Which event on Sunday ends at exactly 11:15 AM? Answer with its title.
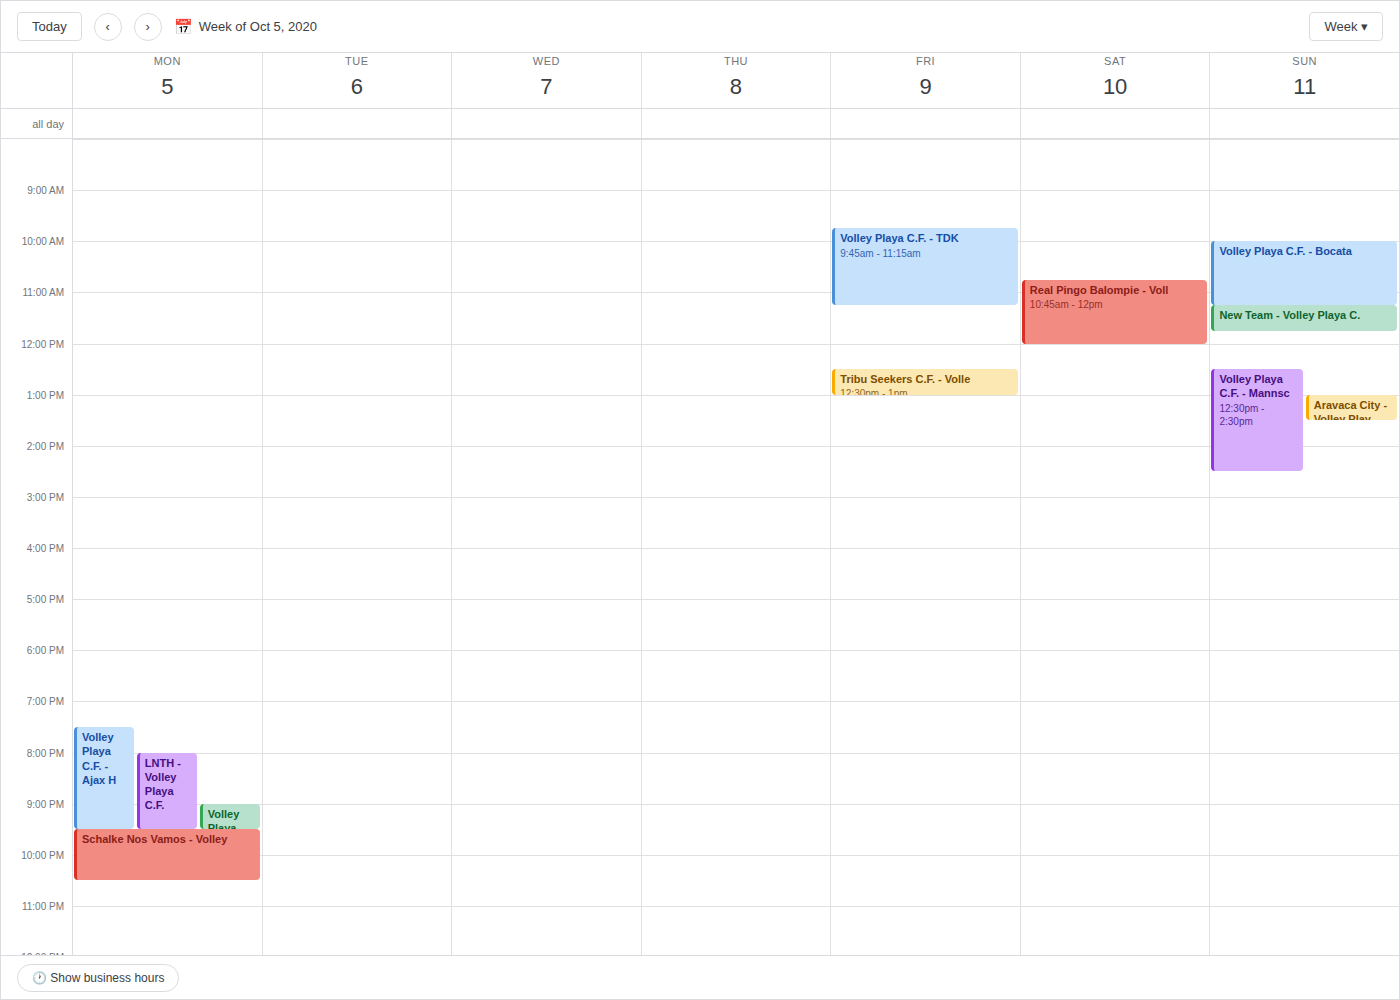
"Volley Playa C.F. - Bocata"